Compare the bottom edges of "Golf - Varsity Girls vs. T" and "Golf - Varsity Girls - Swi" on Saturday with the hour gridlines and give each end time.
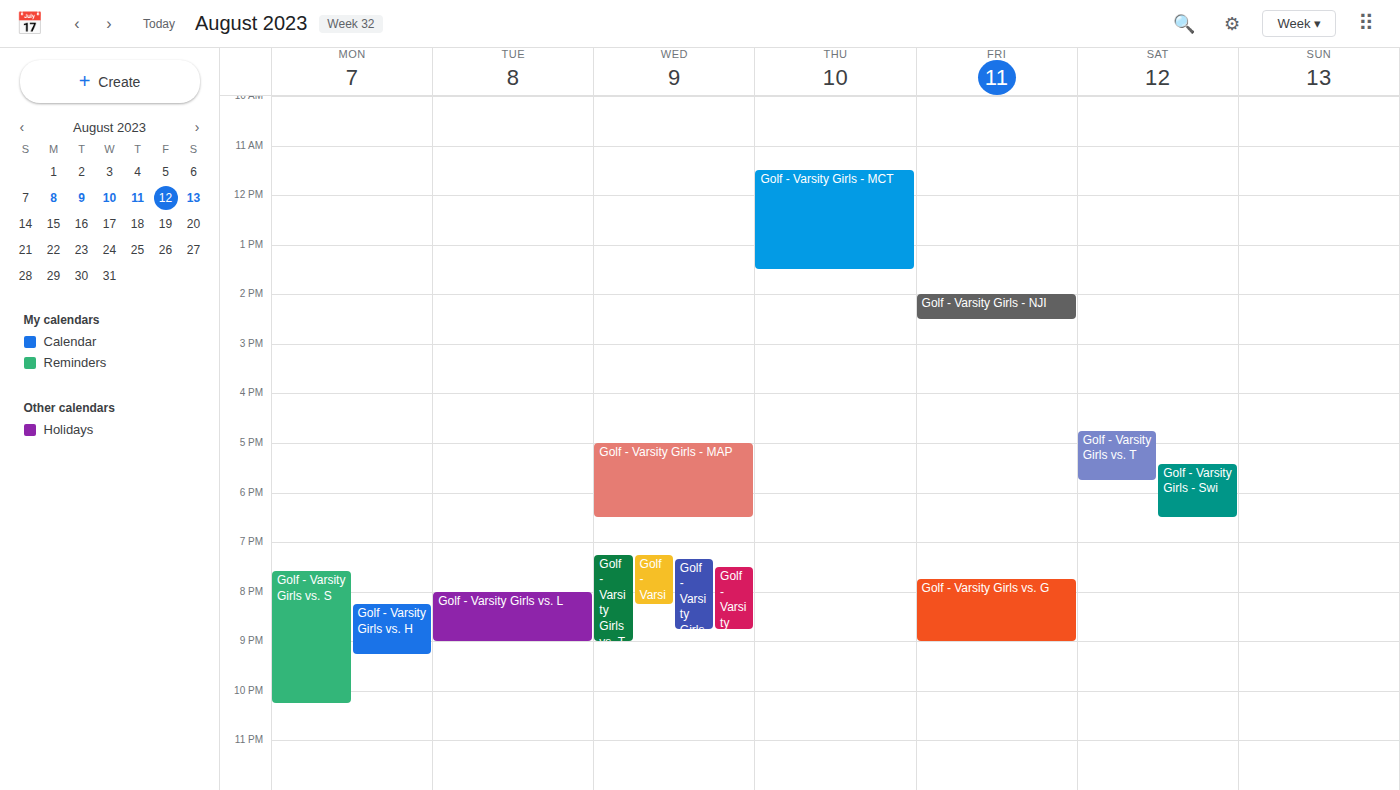
"Golf - Varsity Girls vs. T": 5:45 PM, neither: three quarters of the way from the 5 PM line to the 6 PM line. "Golf - Varsity Girls - Swi": 6:30 PM, halfway between the 6 PM and 7 PM lines.